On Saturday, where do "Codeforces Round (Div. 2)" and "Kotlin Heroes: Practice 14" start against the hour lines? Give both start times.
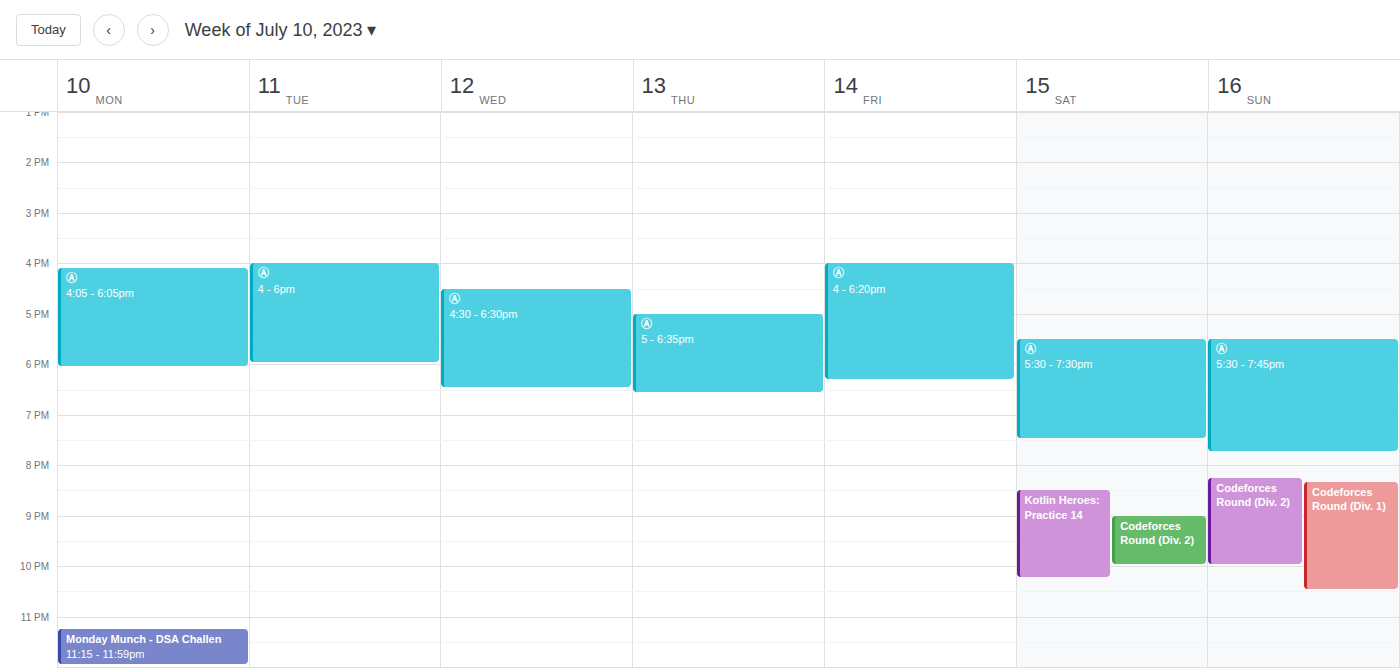
"Codeforces Round (Div. 2)": 21:00, exactly on the 21:00 line. "Kotlin Heroes: Practice 14": 20:30, halfway between the 20:00 and 21:00 lines.